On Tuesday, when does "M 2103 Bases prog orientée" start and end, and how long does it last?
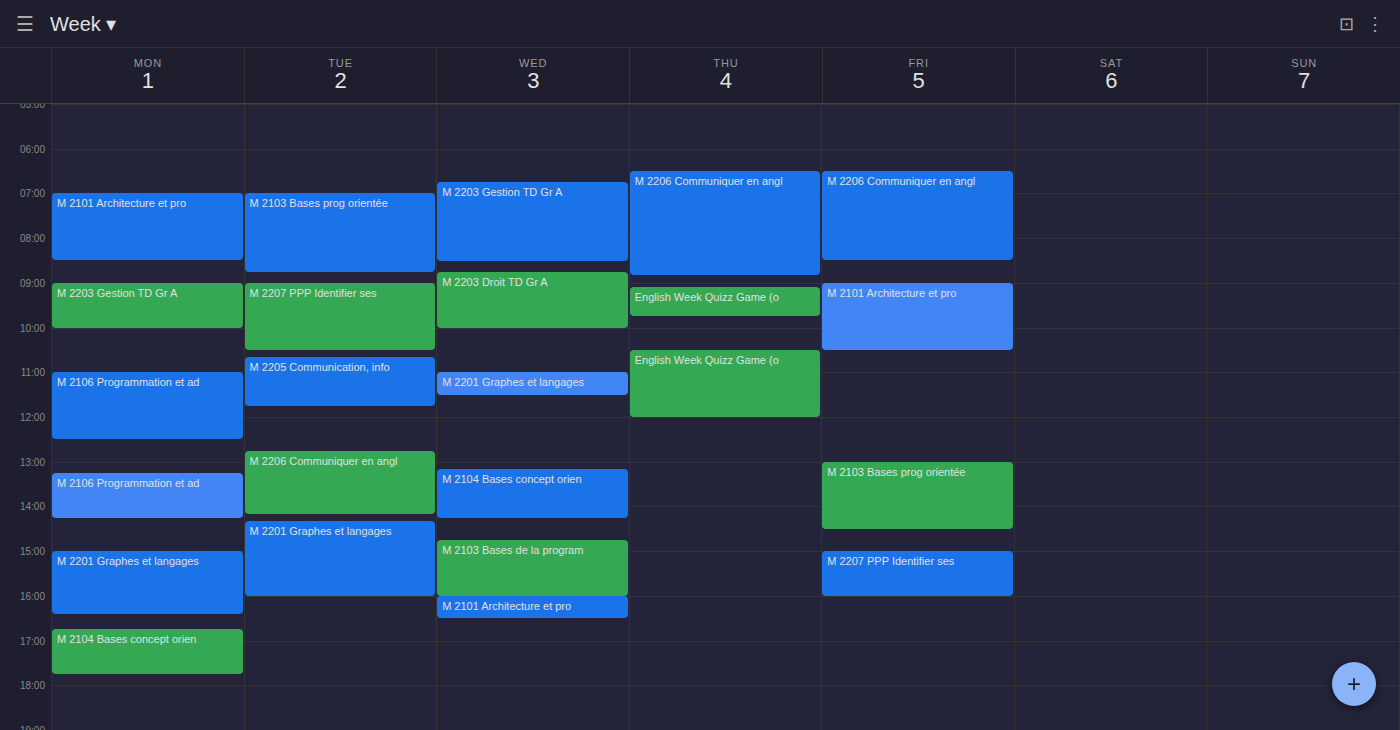
7:00 AM to 8:45 AM, 1 hour 45 minutes